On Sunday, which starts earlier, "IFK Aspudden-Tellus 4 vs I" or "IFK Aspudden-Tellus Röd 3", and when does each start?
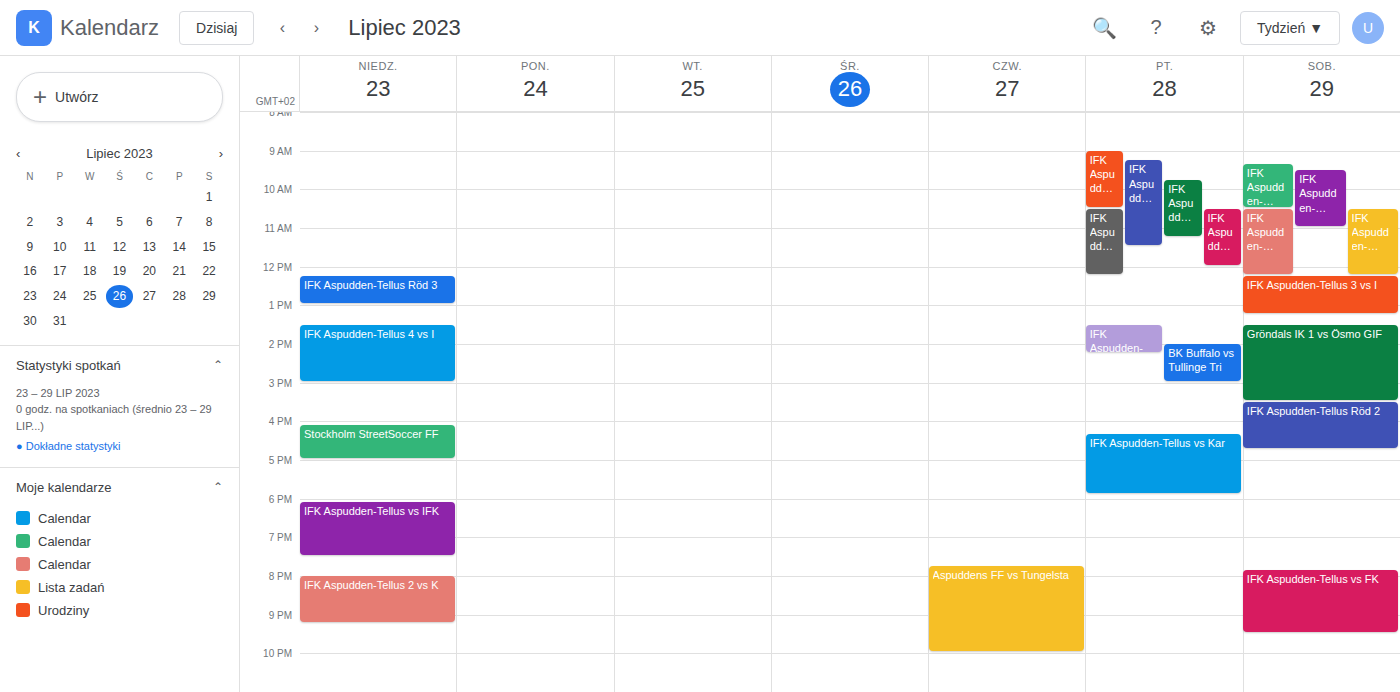
"IFK Aspudden-Tellus Röd 3" 12:15 PM; "IFK Aspudden-Tellus 4 vs I" 1:30 PM.